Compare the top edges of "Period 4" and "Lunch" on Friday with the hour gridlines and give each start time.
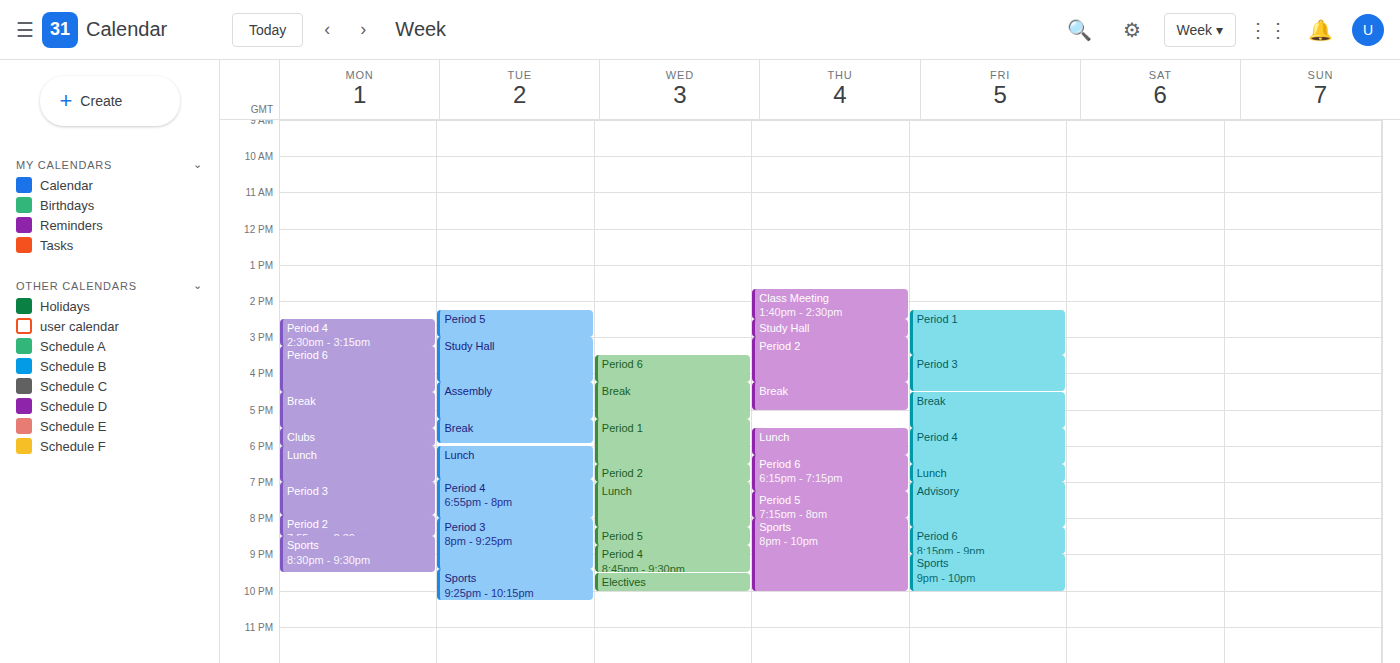
"Period 4": 5:30 PM, halfway between the 5 PM and 6 PM lines. "Lunch": 6:30 PM, halfway between the 6 PM and 7 PM lines.